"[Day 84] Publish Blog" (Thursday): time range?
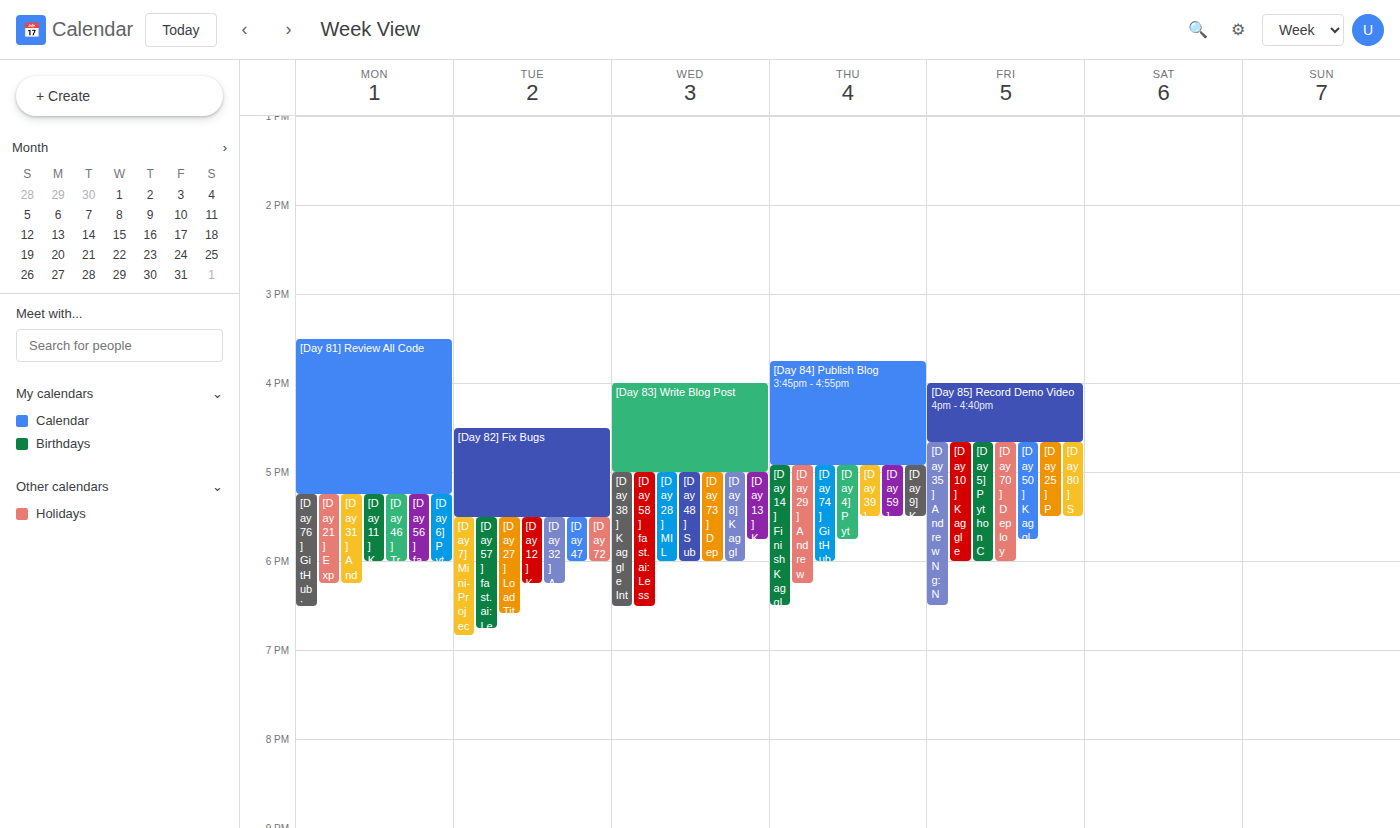
15:45 to 16:55